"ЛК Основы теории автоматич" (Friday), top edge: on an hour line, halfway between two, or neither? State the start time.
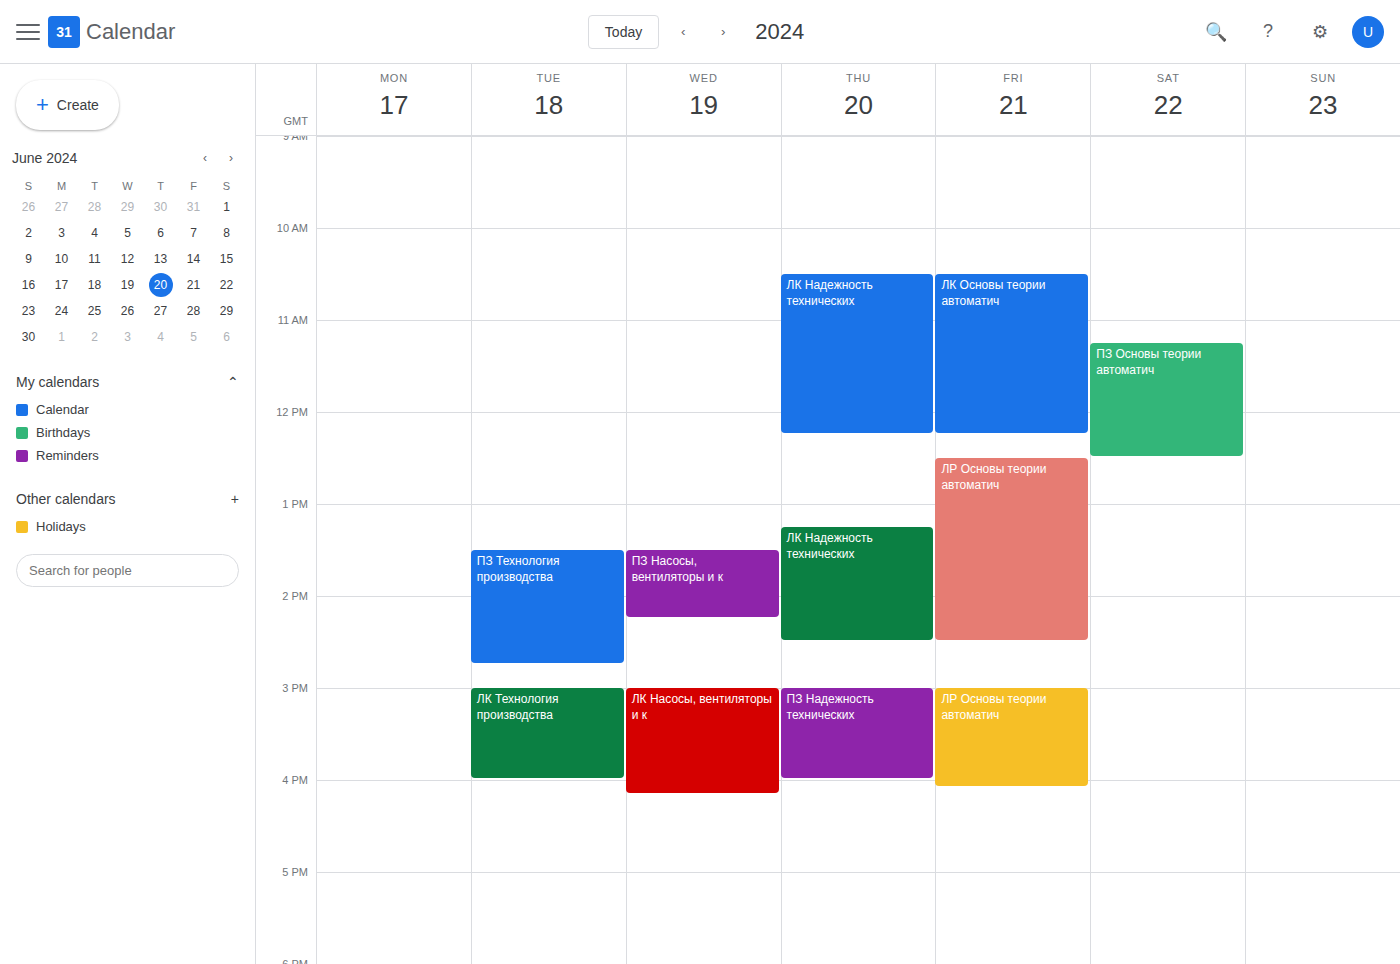
10:30 -- halfway between the 10:00 and 11:00 lines.